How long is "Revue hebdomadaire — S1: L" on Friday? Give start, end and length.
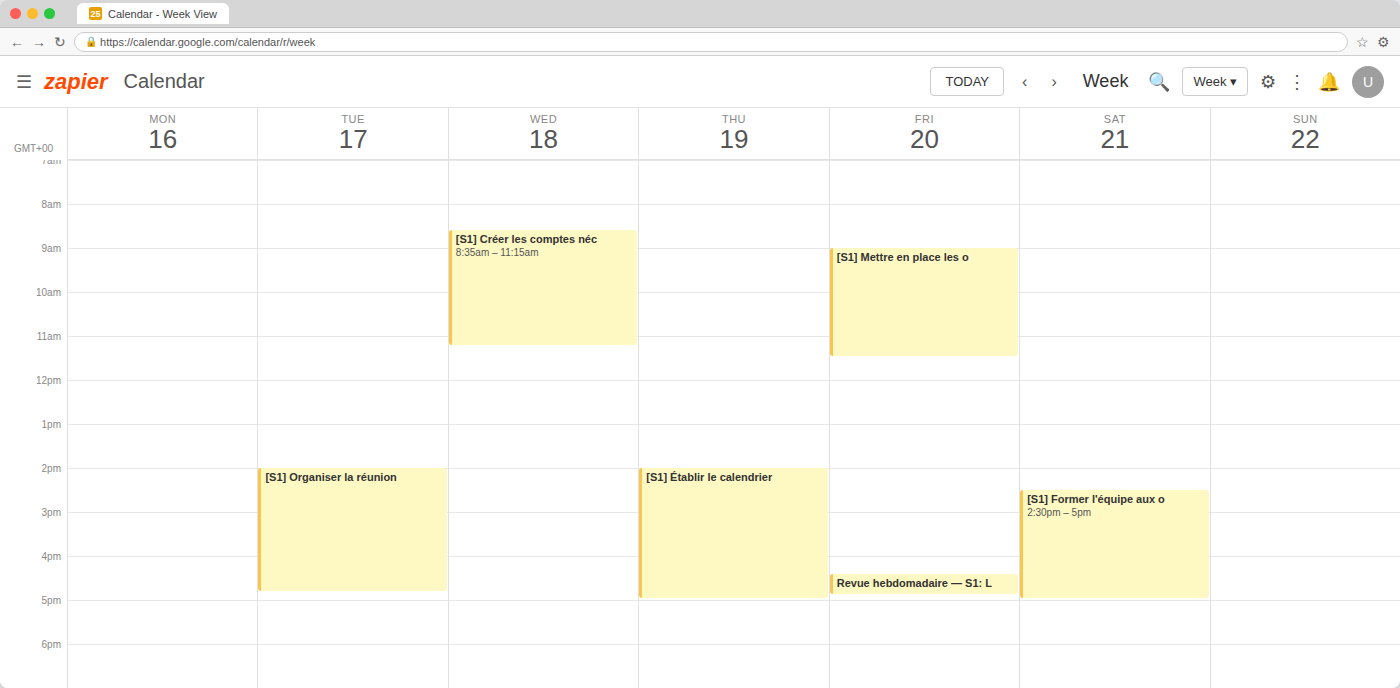
4:25 PM to 4:55 PM, 30 minutes